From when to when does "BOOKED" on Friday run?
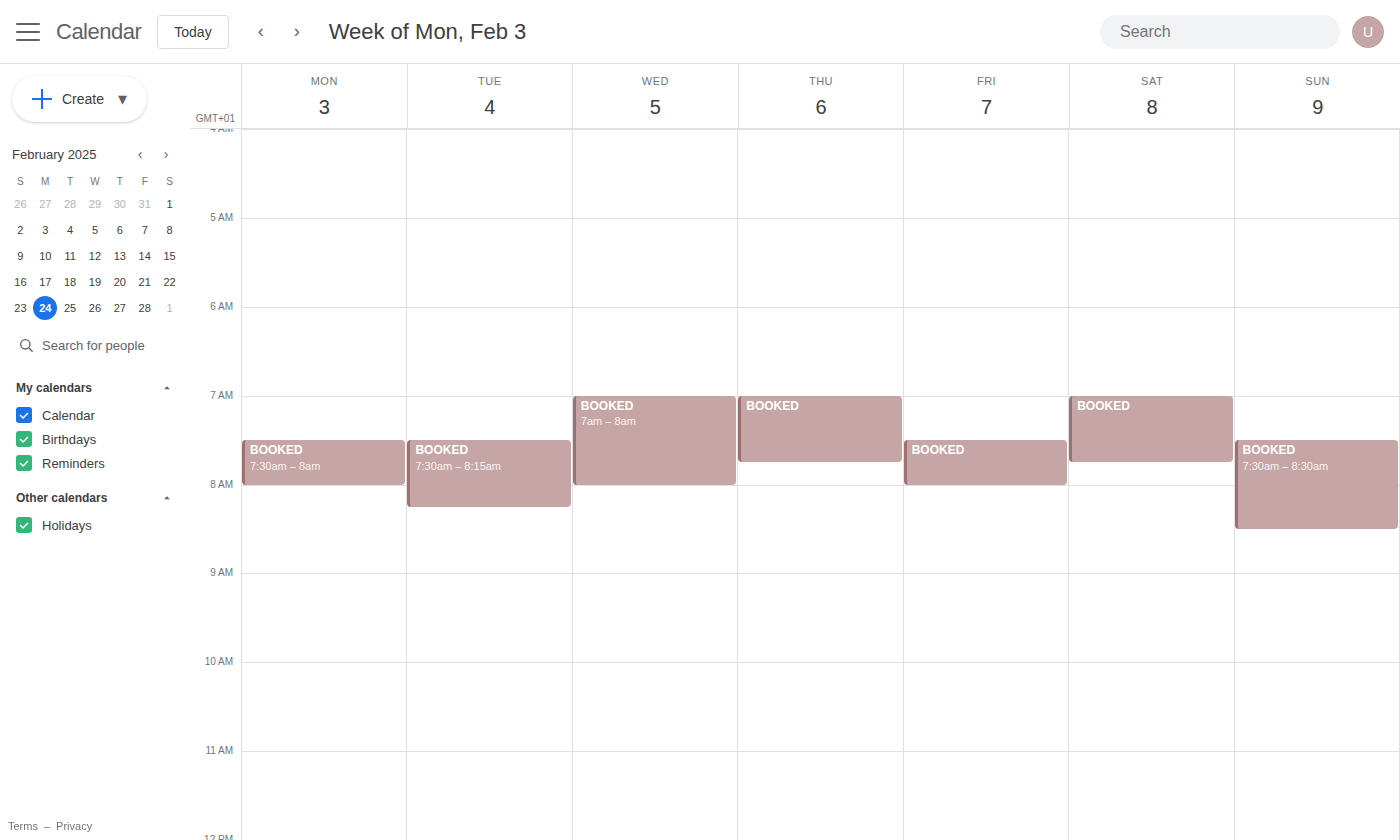
7:30 AM to 8:00 AM